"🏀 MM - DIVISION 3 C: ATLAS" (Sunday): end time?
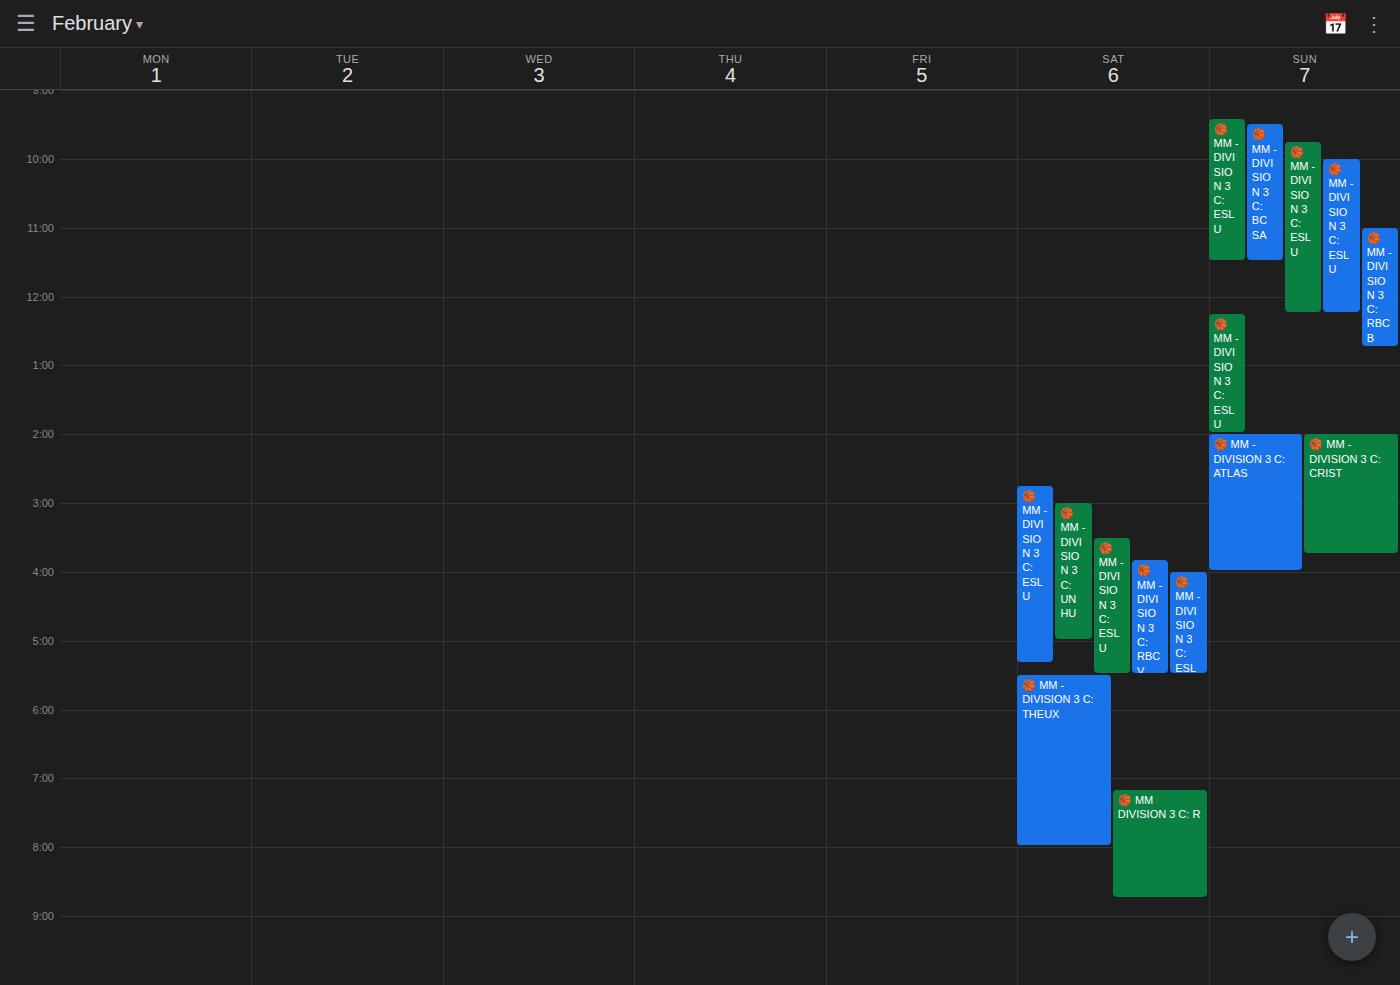
16:00